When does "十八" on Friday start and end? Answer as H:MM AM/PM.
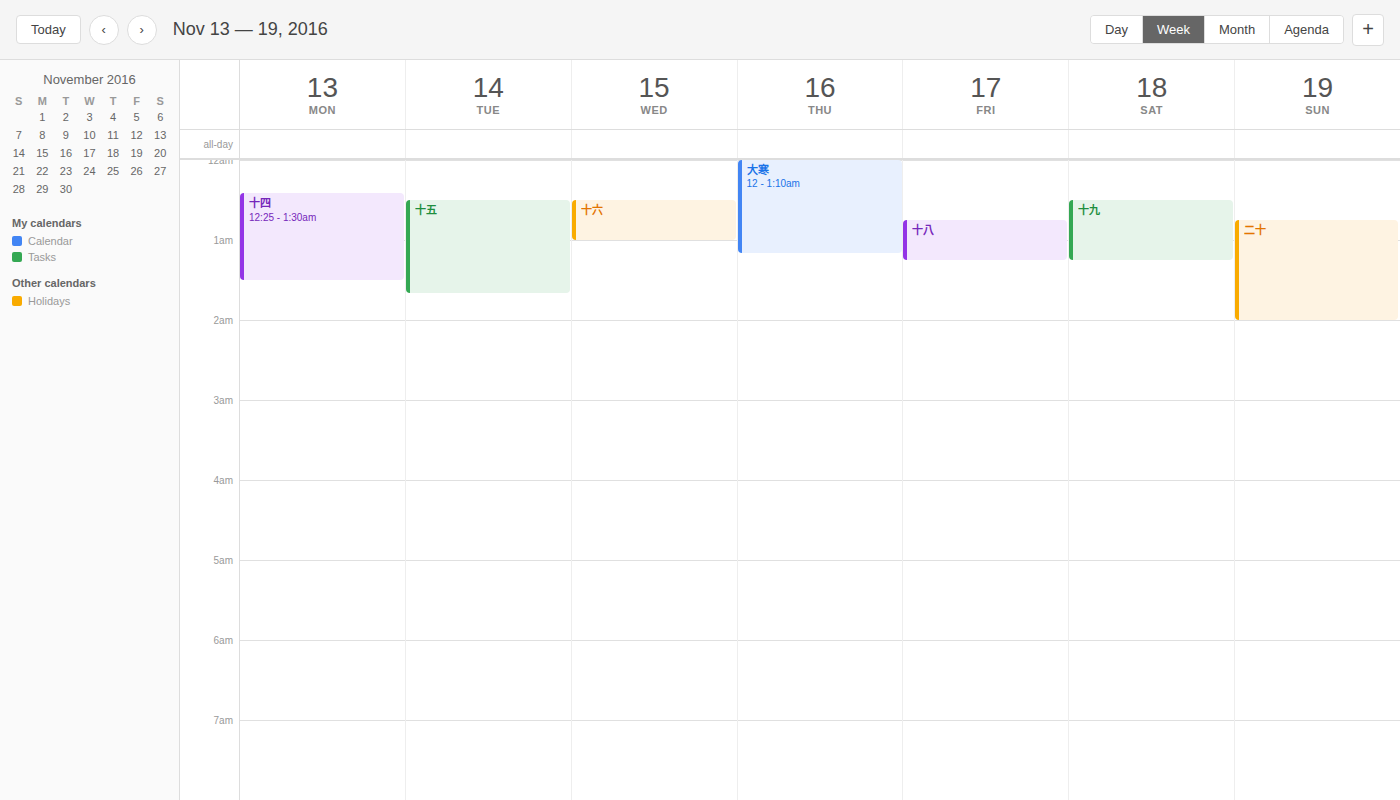
12:45 AM to 1:15 AM